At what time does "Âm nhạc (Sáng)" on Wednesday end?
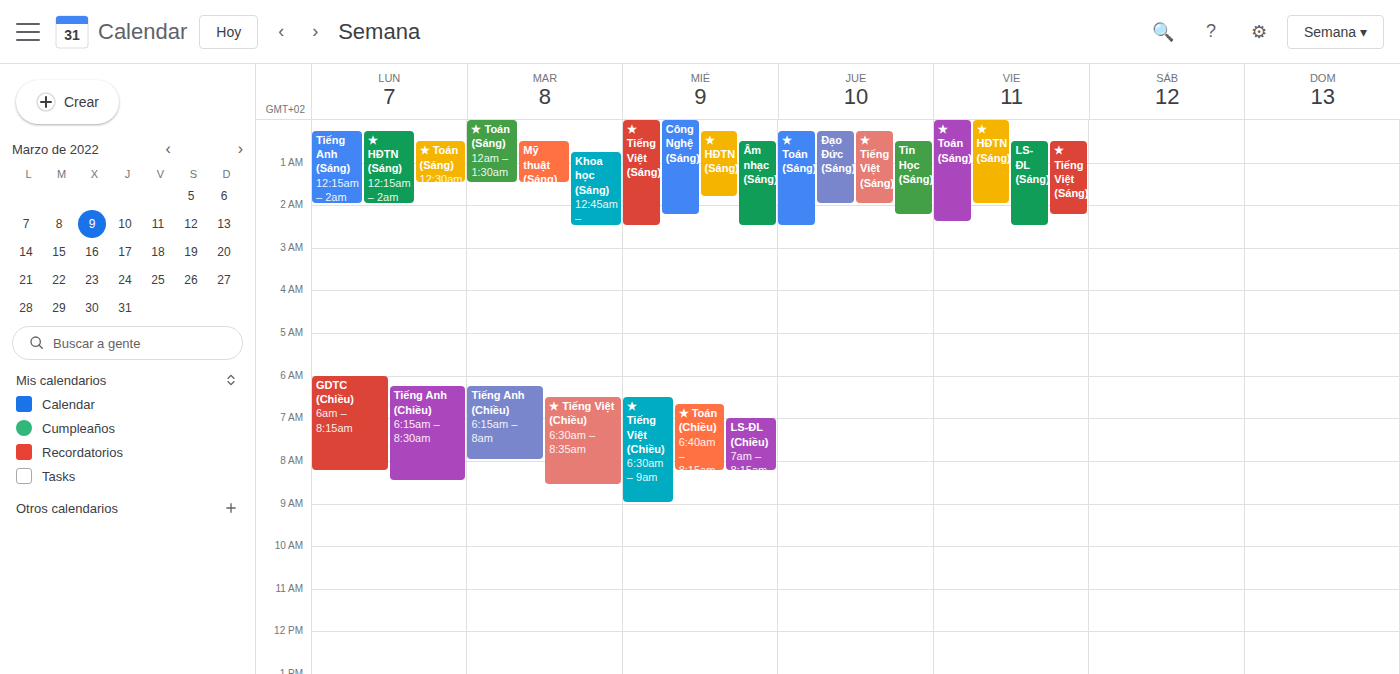
2:30 AM